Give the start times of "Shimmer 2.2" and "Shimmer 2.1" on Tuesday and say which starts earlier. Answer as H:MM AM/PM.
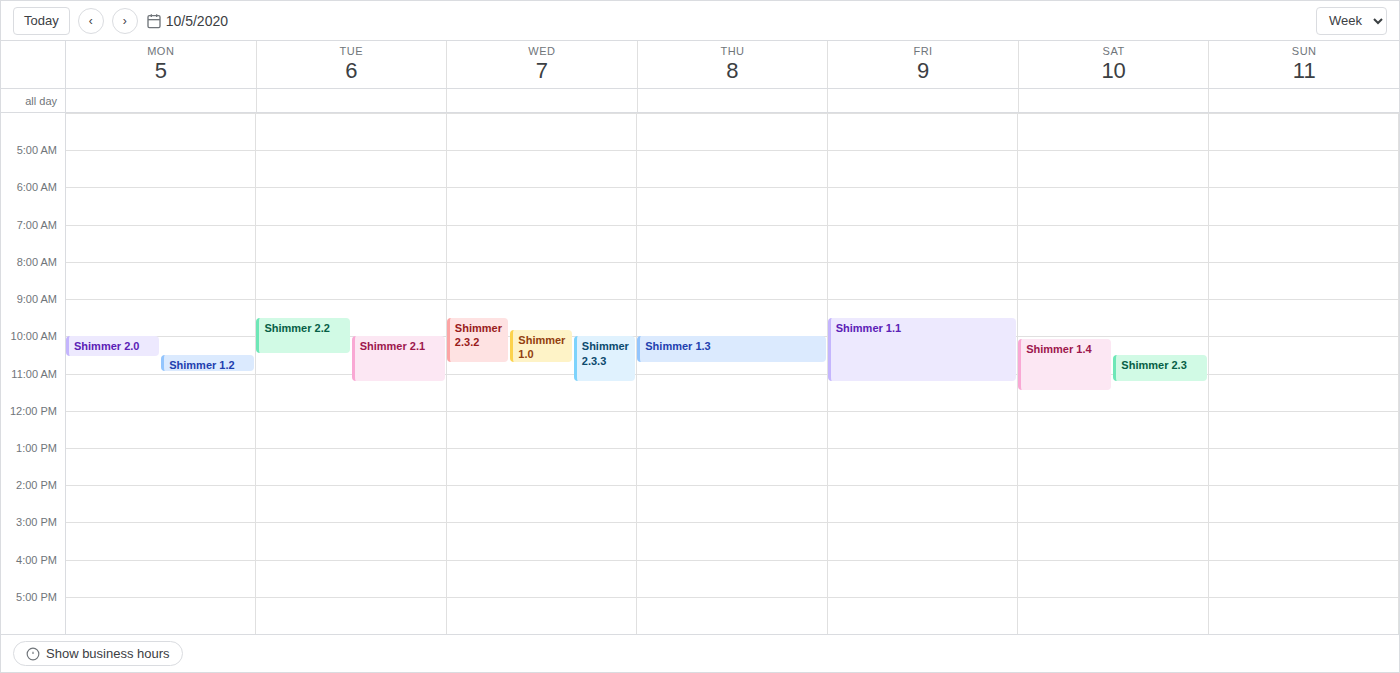
"Shimmer 2.2" 9:30 AM; "Shimmer 2.1" 10:00 AM.